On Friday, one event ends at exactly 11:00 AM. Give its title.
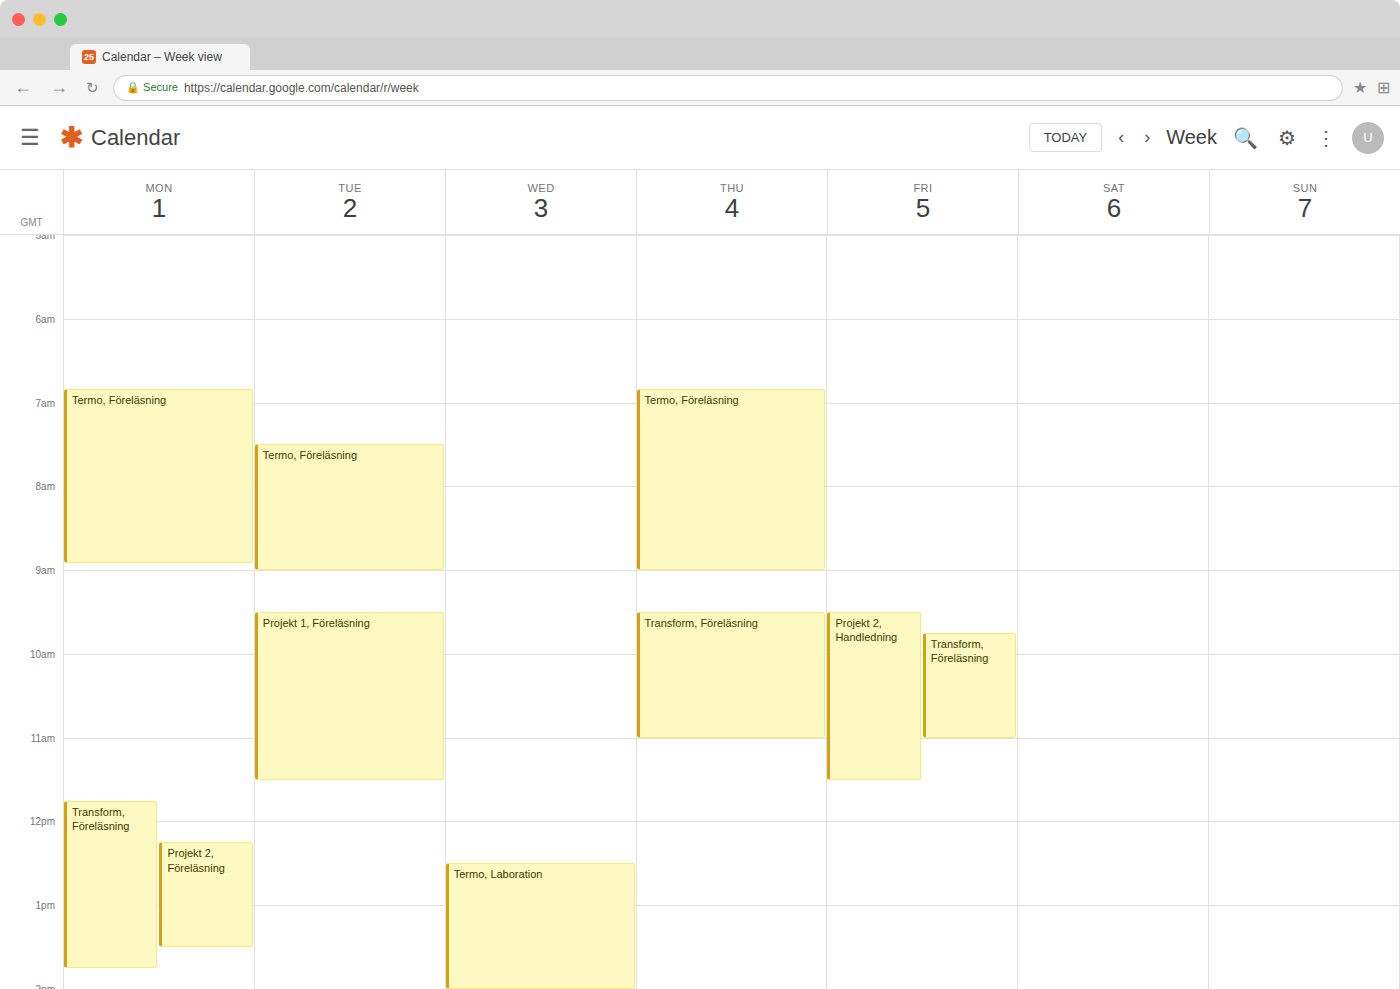
"Transform, Föreläsning"